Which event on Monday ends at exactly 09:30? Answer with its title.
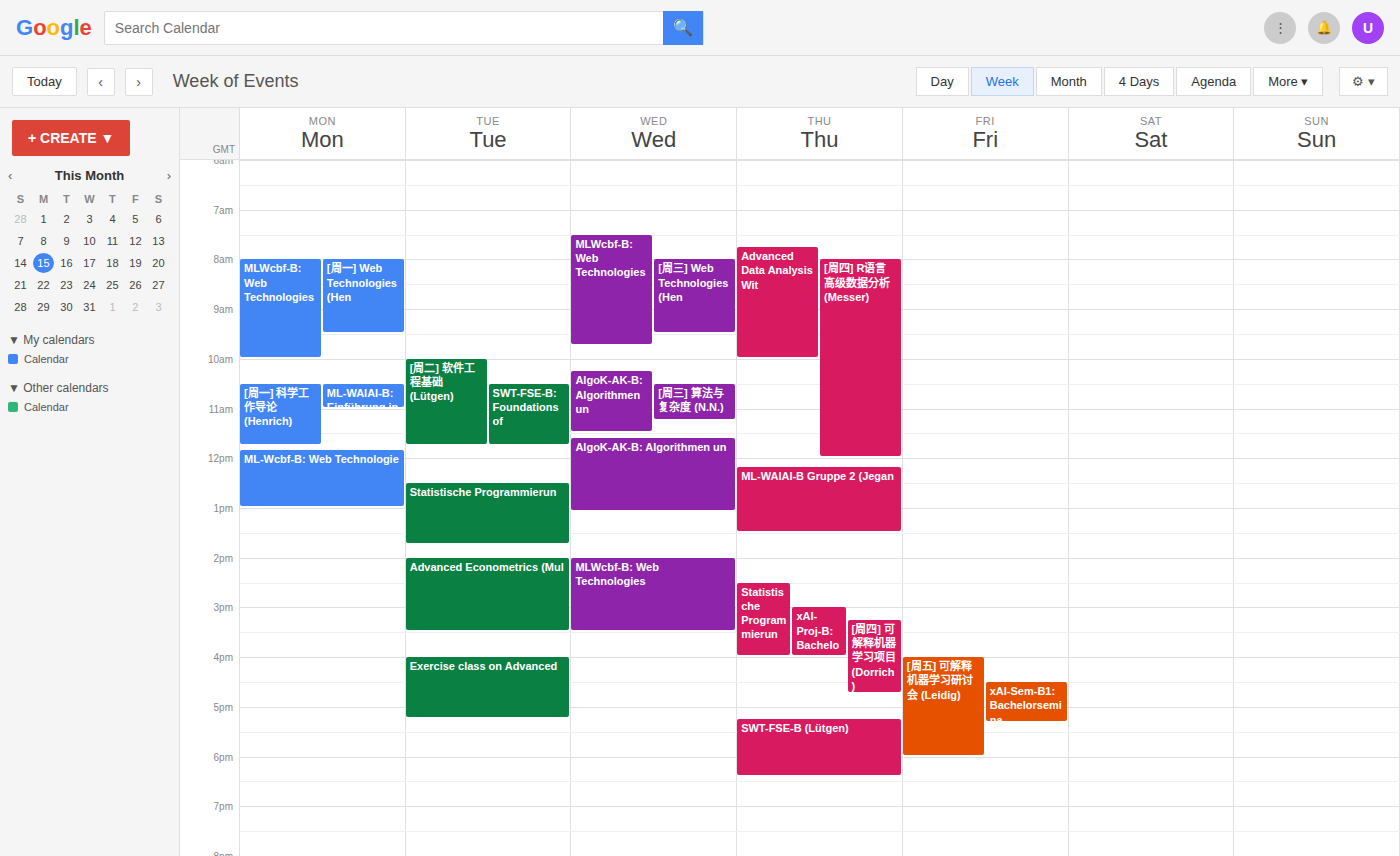
"[周一] Web Technologies (Hen"